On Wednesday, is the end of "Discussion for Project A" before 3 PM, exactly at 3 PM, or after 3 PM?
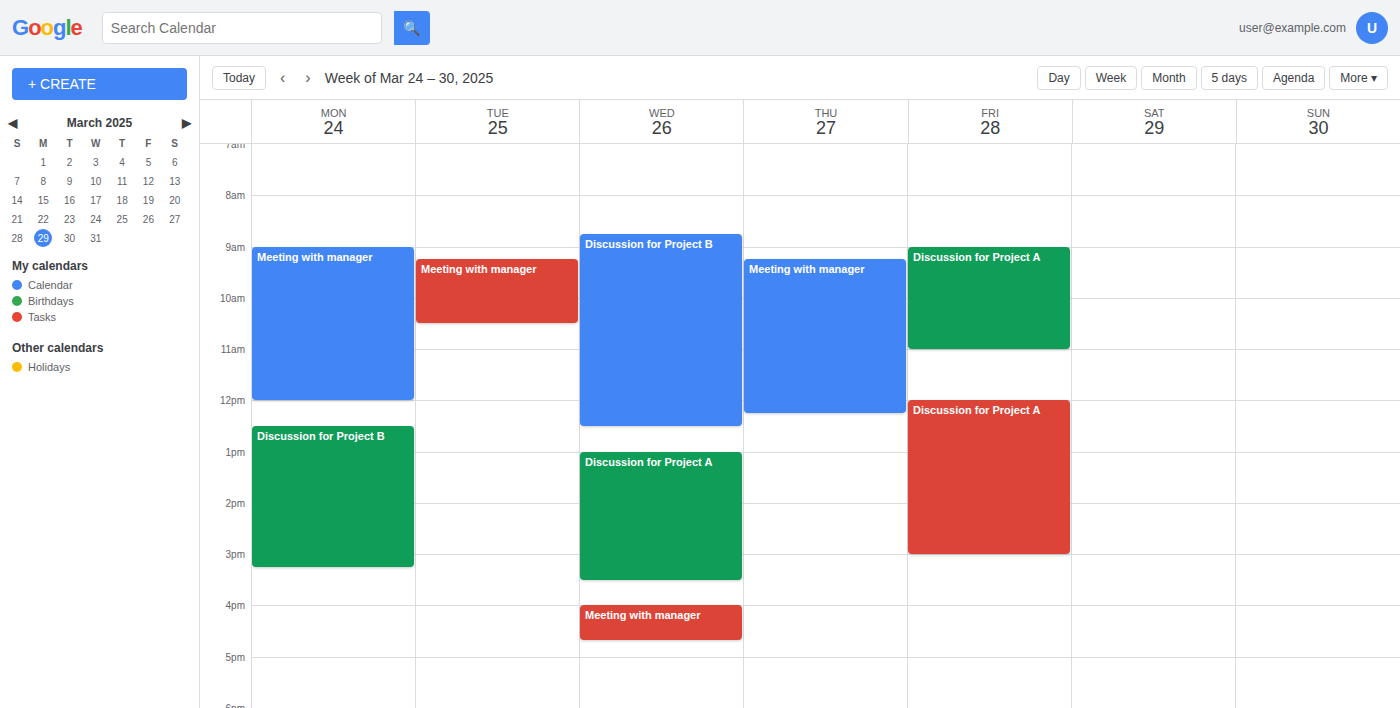
3:30 PM -- after 3 PM, 30 minutes below the 3 PM line.